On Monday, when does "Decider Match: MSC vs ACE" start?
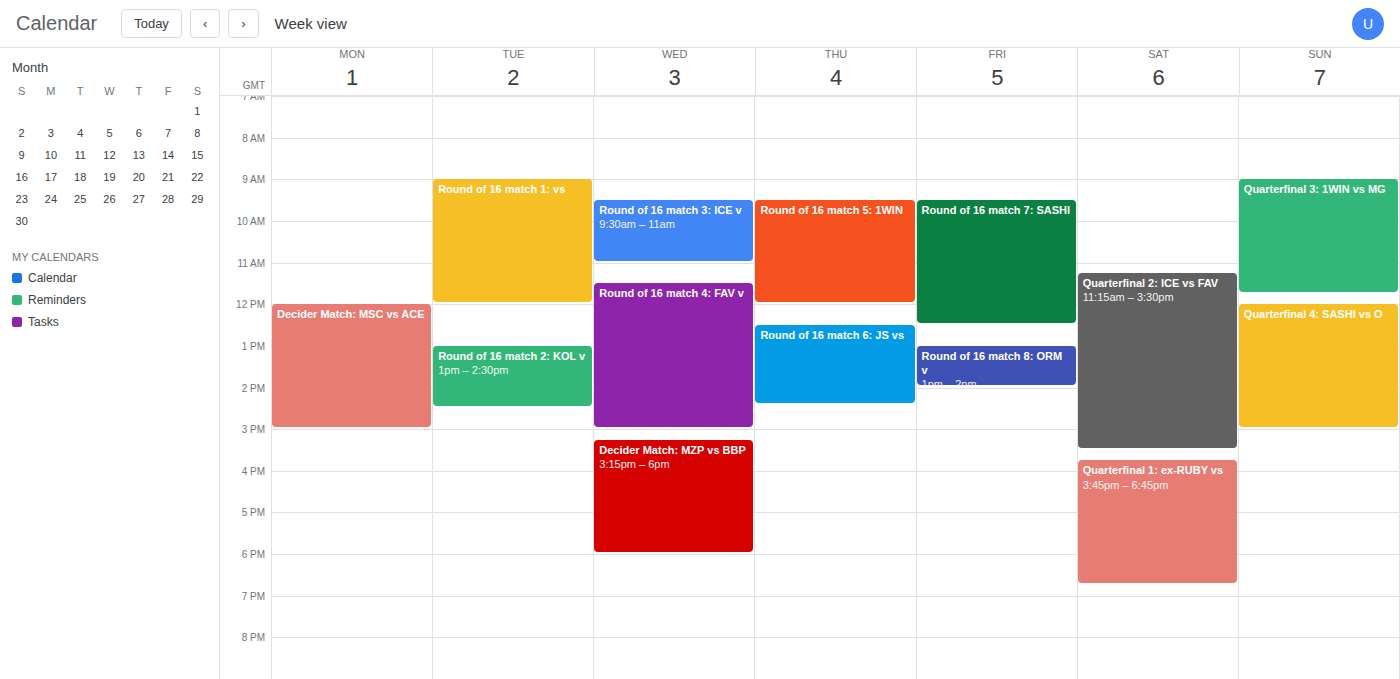
12:00 PM